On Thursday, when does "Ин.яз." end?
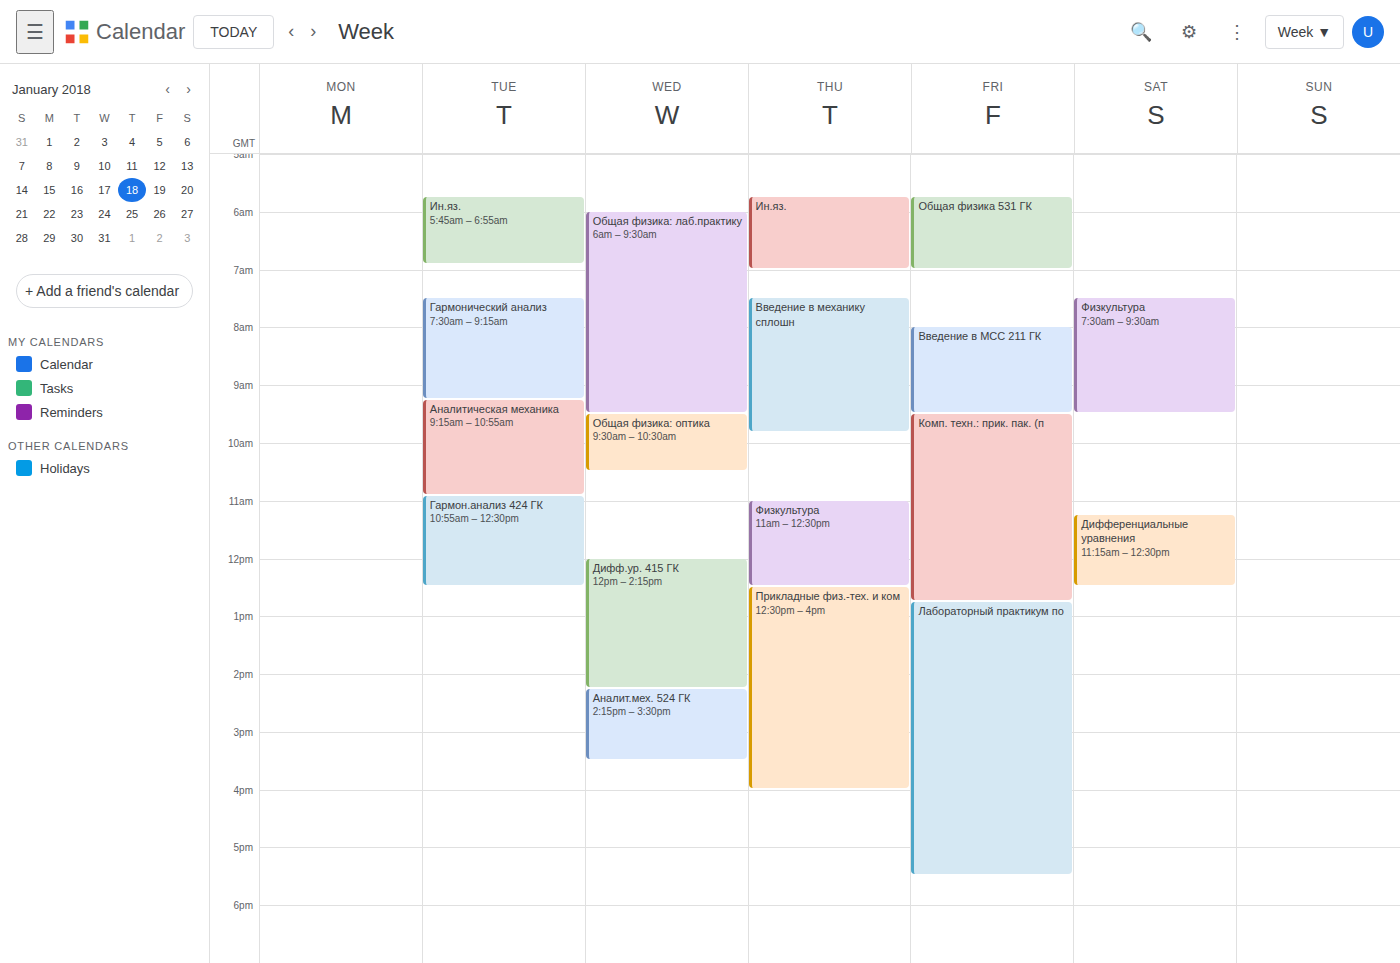
7:00 AM